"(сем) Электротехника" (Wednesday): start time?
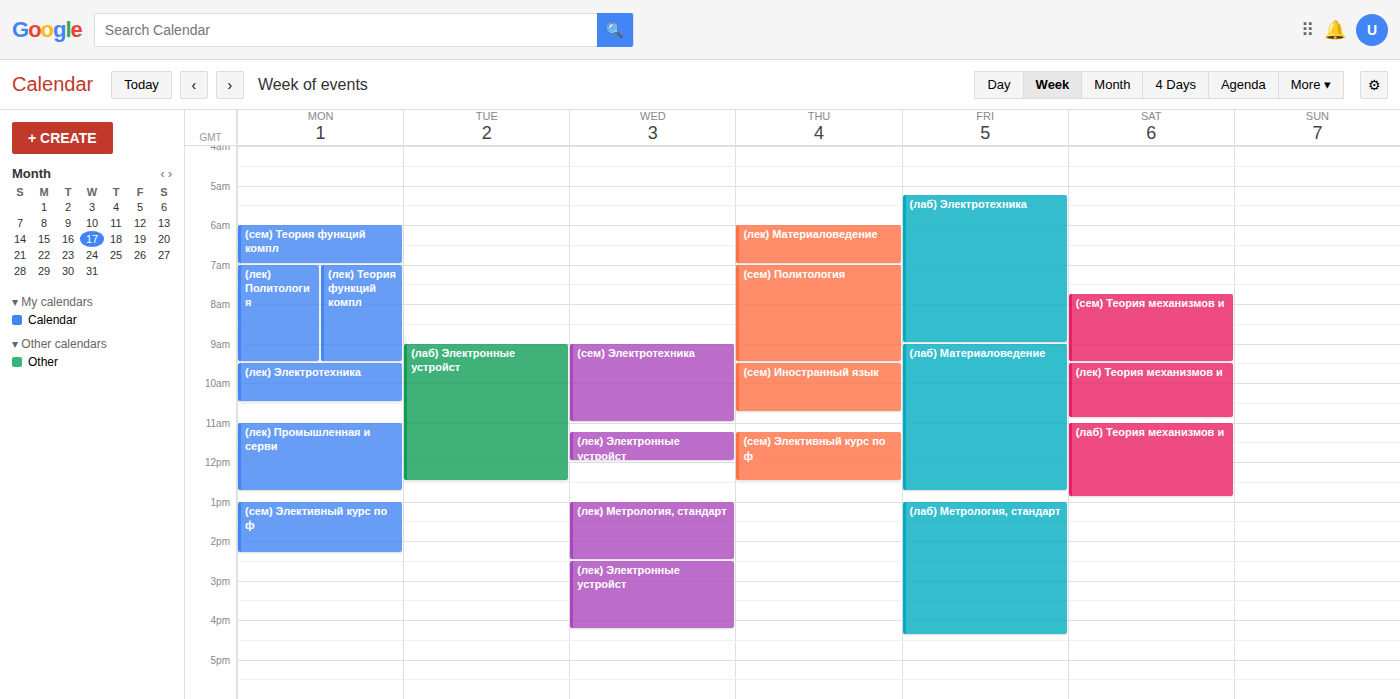
9:00 AM